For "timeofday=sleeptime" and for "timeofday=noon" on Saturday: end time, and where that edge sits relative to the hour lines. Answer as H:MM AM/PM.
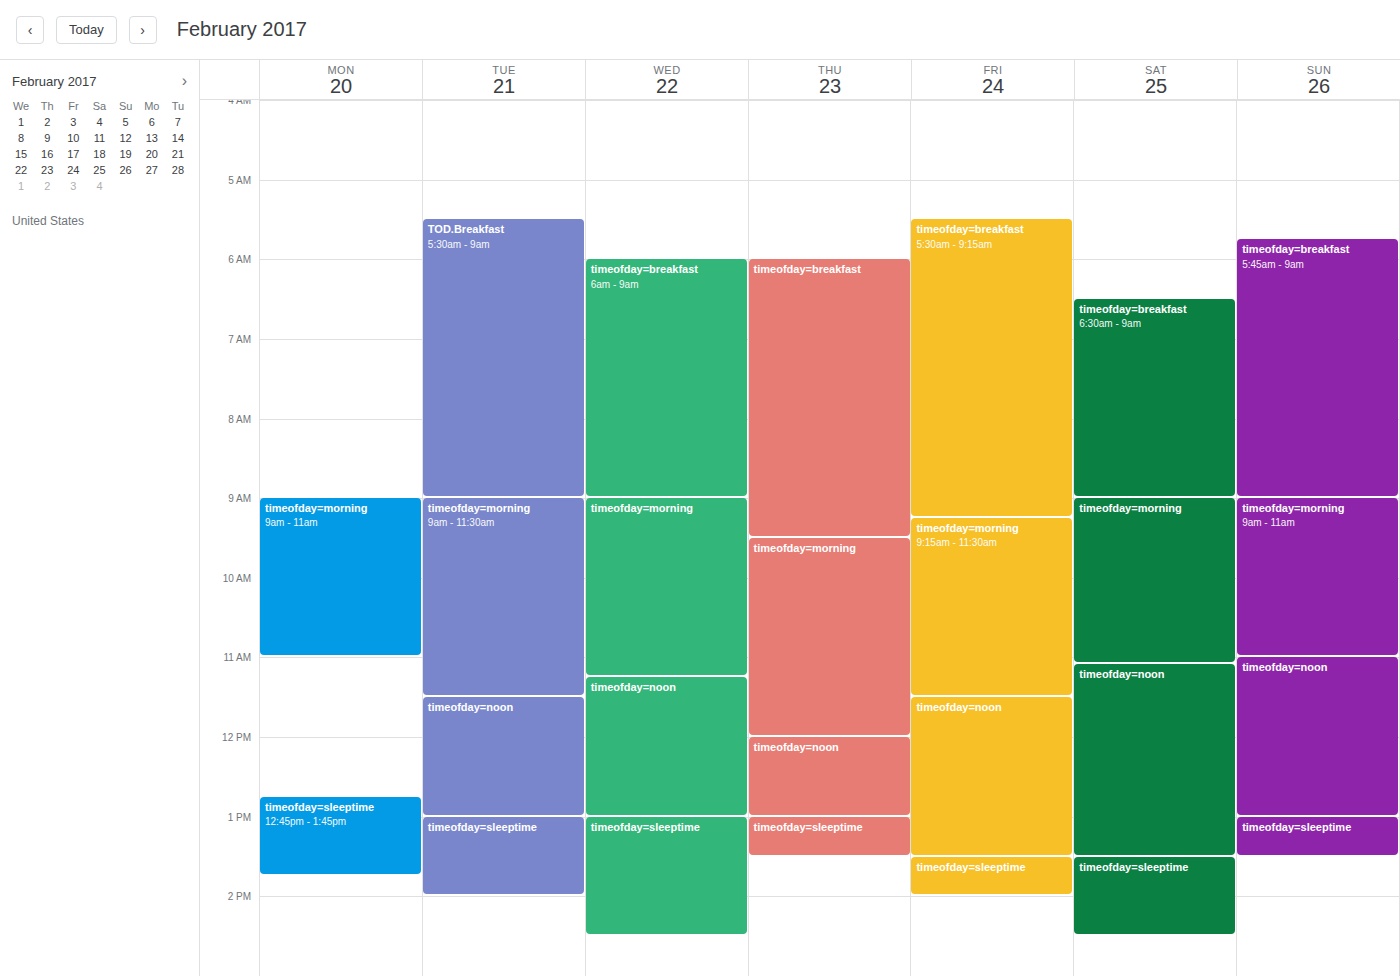
"timeofday=sleeptime": 2:30 PM, halfway between the 2 PM and 3 PM lines. "timeofday=noon": 1:30 PM, halfway between the 1 PM and 2 PM lines.